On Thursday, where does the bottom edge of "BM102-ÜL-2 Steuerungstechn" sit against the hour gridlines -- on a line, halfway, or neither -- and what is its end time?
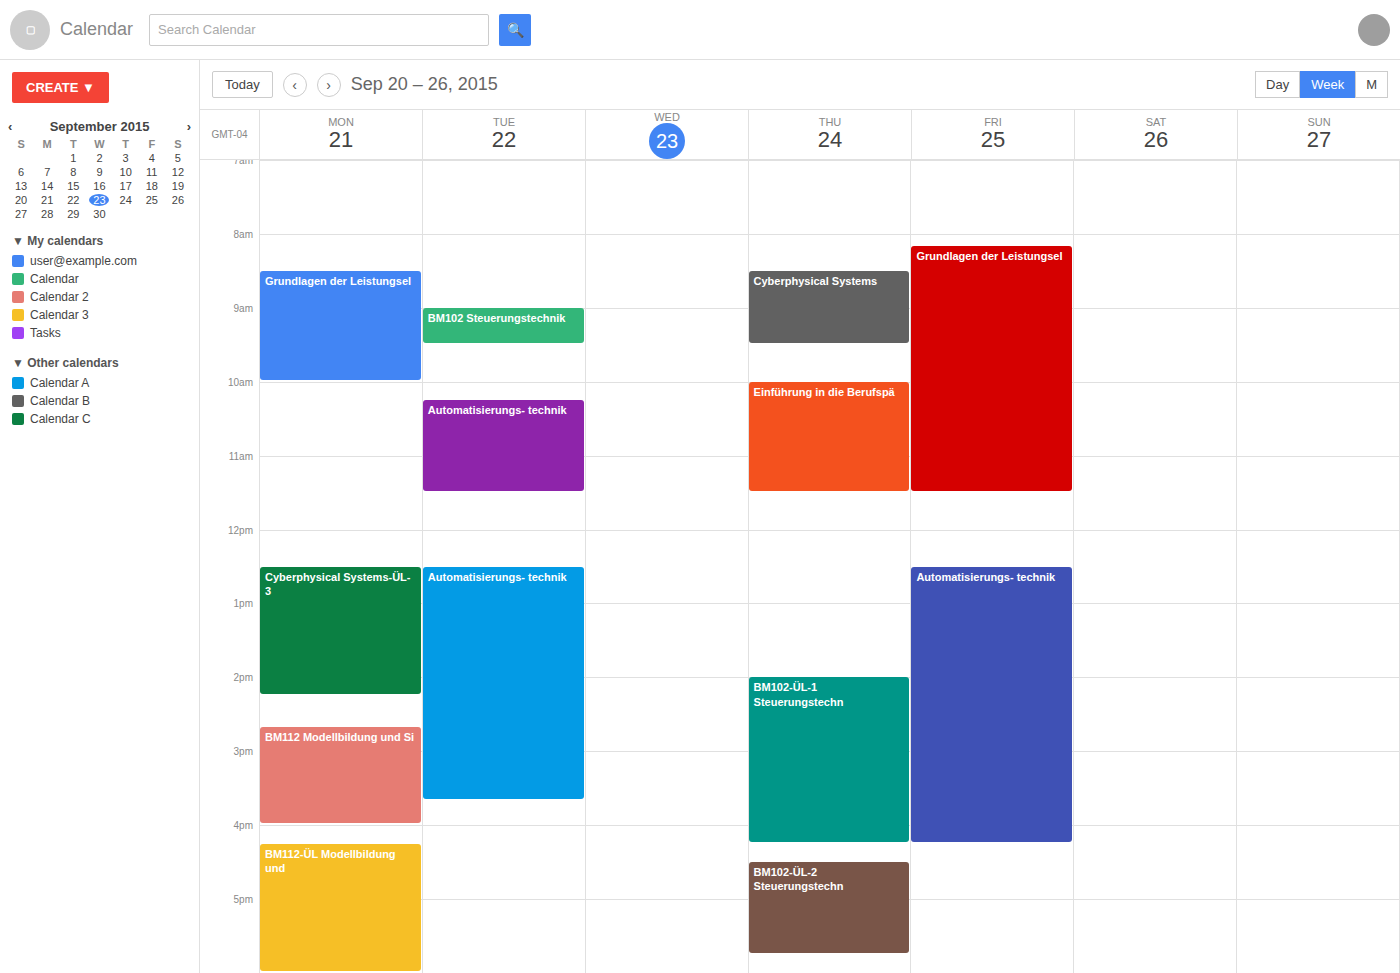
5:45 PM -- neither: three quarters of the way from the 5 PM line to the 6 PM line.